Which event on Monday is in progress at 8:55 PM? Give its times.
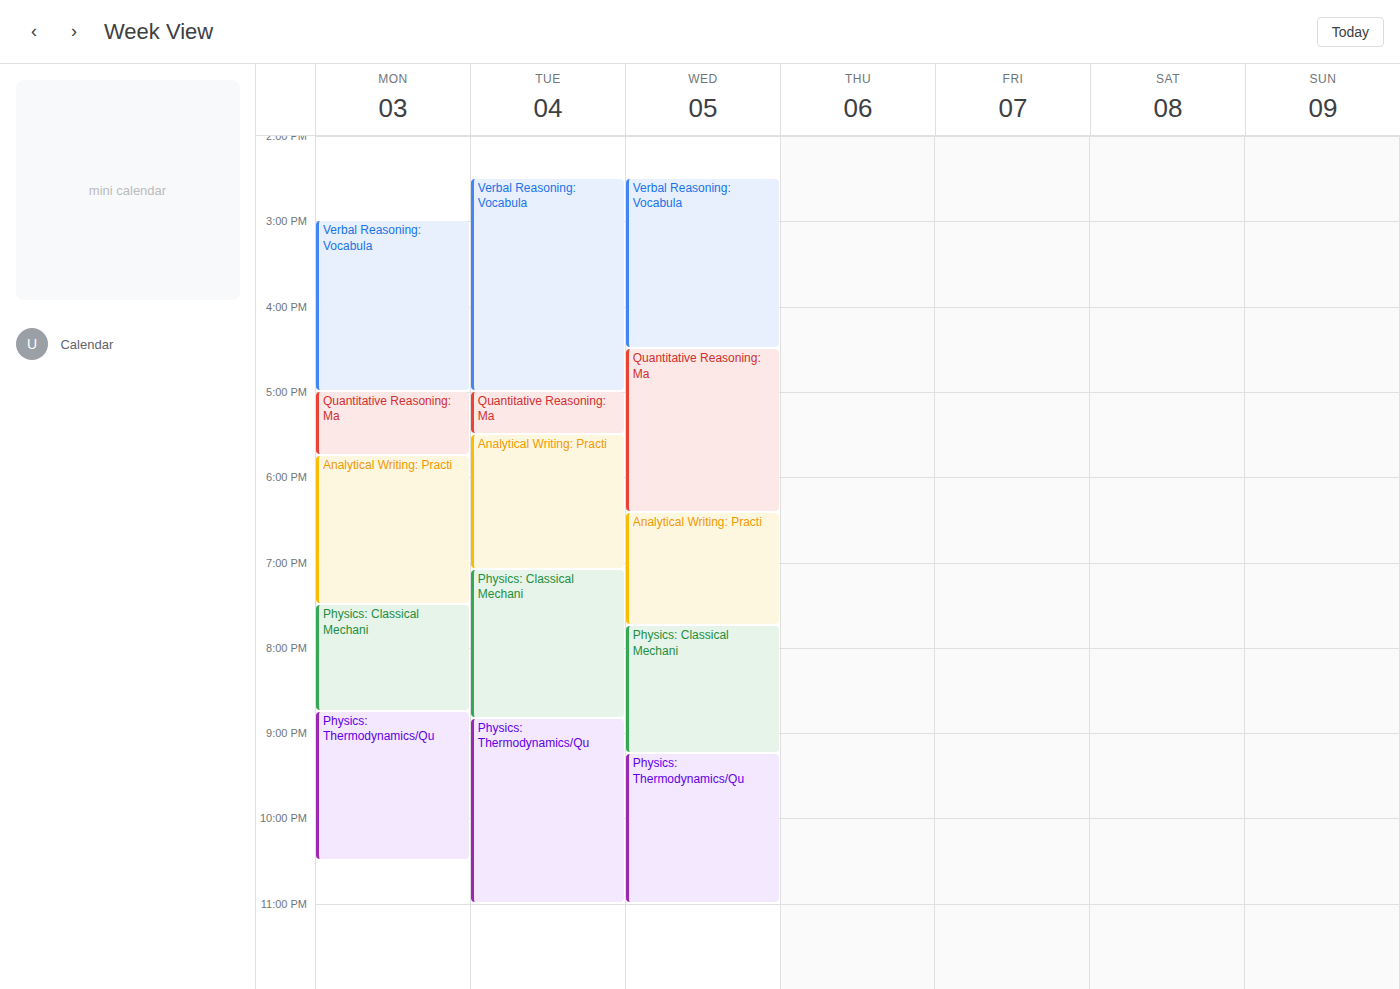
"Physics: Thermodynamics/Qu", 8:45 PM to 10:30 PM